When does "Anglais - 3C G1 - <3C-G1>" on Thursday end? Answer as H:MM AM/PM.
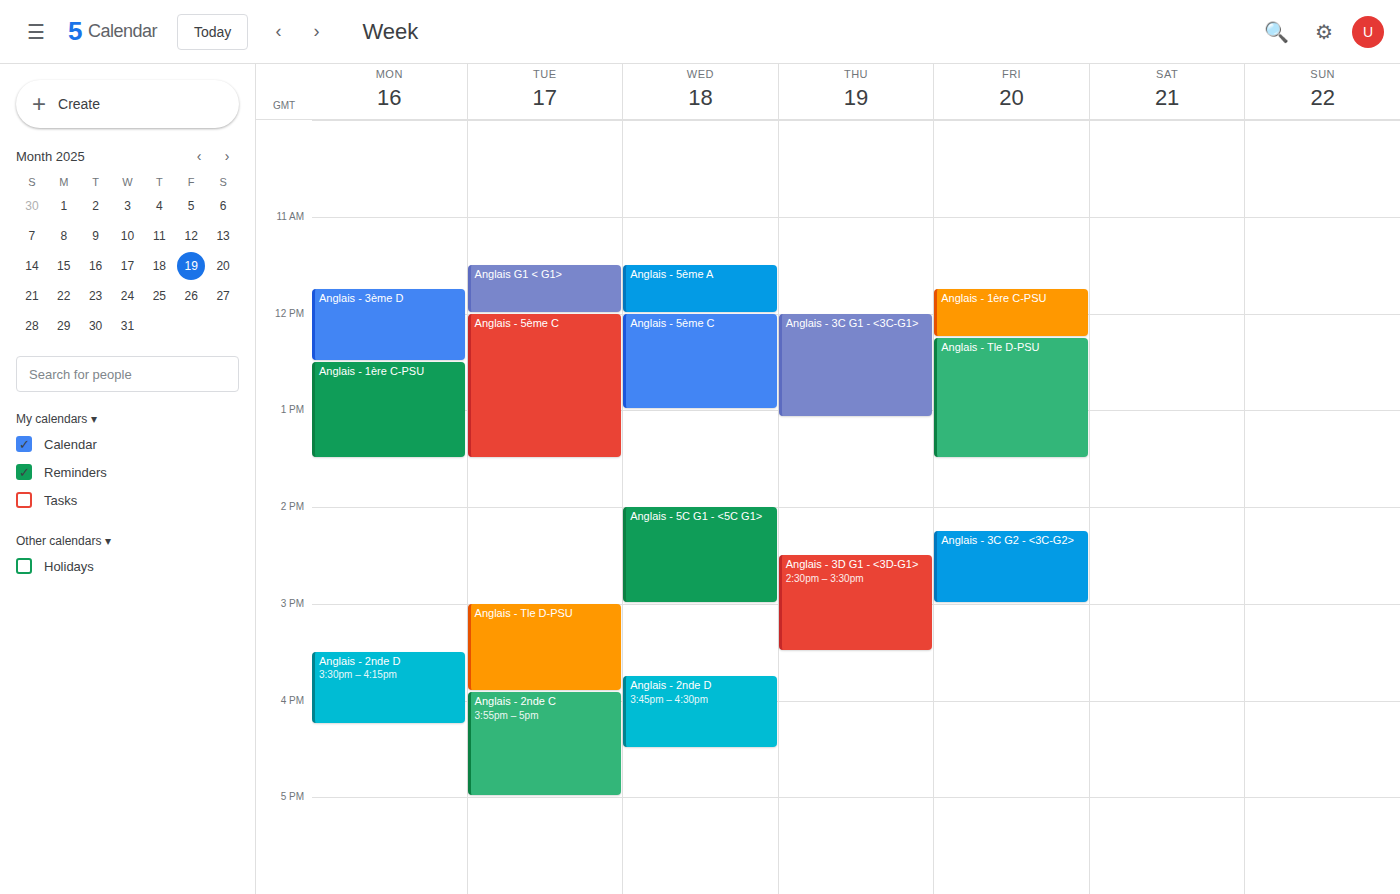
1:05 PM